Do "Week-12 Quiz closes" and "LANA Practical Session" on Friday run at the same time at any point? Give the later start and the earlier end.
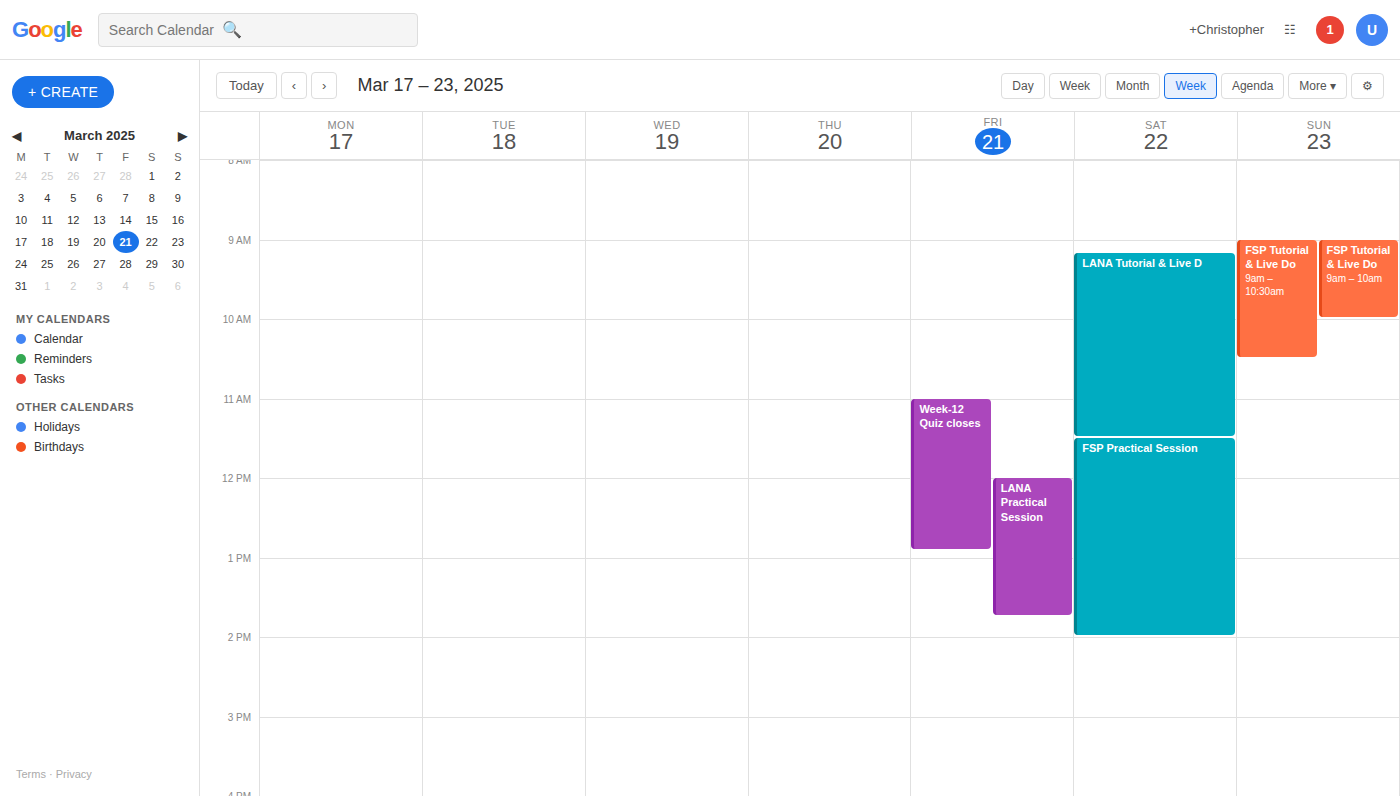
"LANA Practical Session" starts at 12:00 PM, before "Week-12 Quiz closes" ends at 12:55 PM -- they overlap.